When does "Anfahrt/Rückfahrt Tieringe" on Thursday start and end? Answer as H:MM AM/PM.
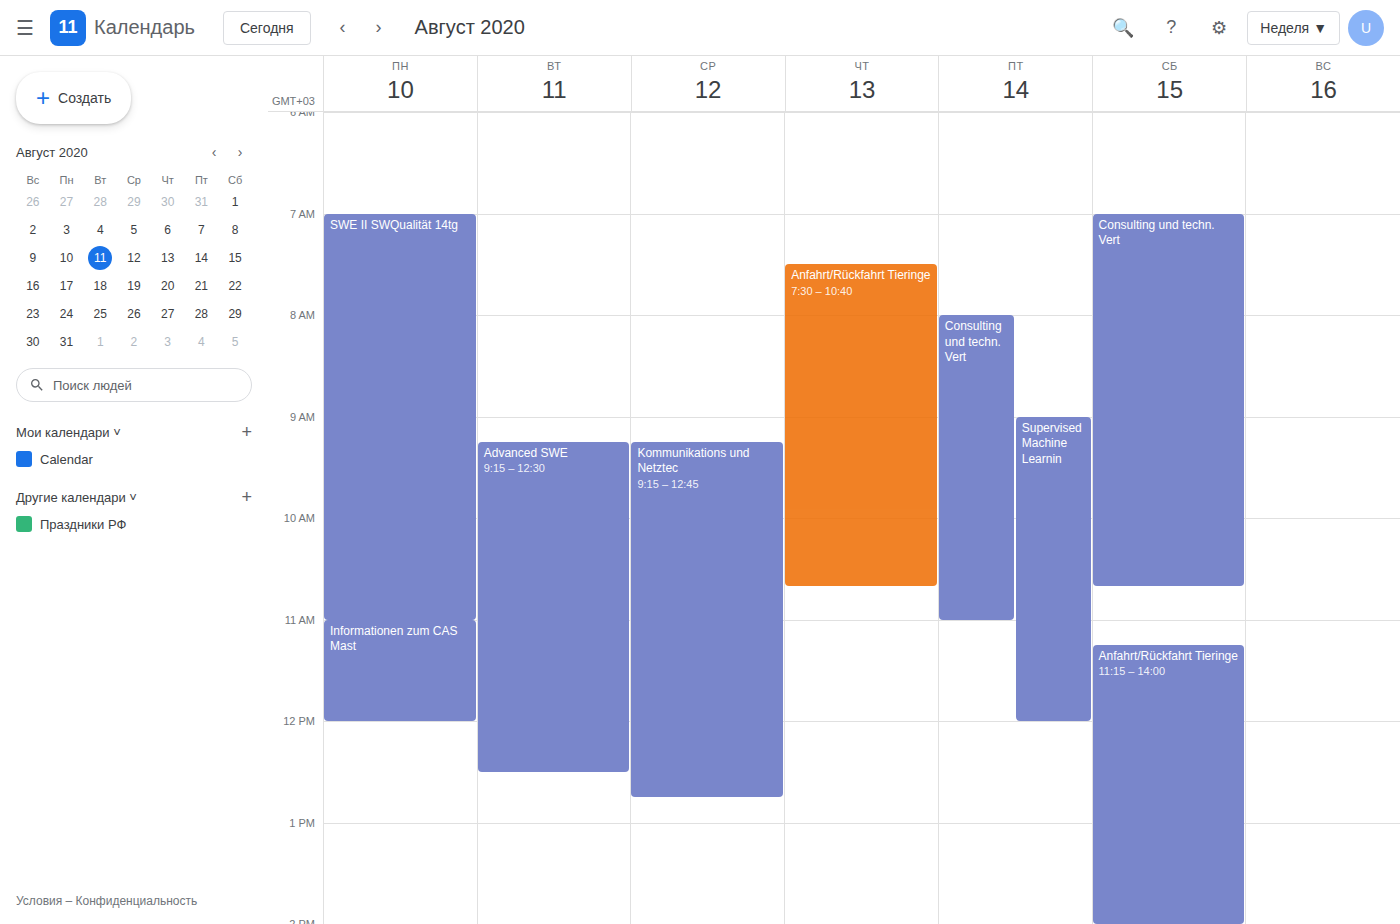
7:30 AM to 10:40 AM